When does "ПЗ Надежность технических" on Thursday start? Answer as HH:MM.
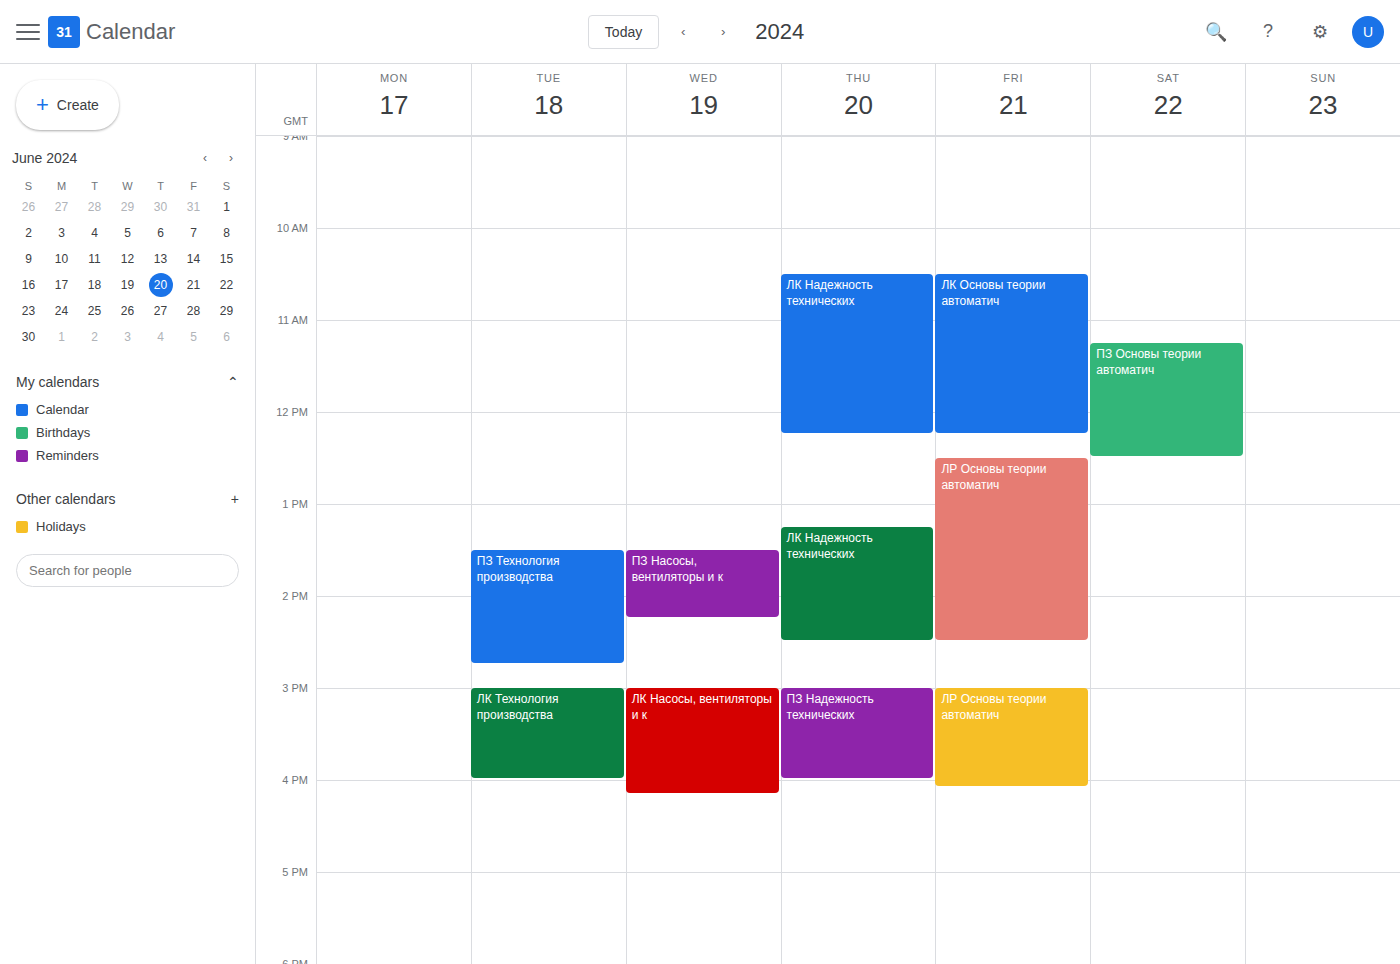
15:00